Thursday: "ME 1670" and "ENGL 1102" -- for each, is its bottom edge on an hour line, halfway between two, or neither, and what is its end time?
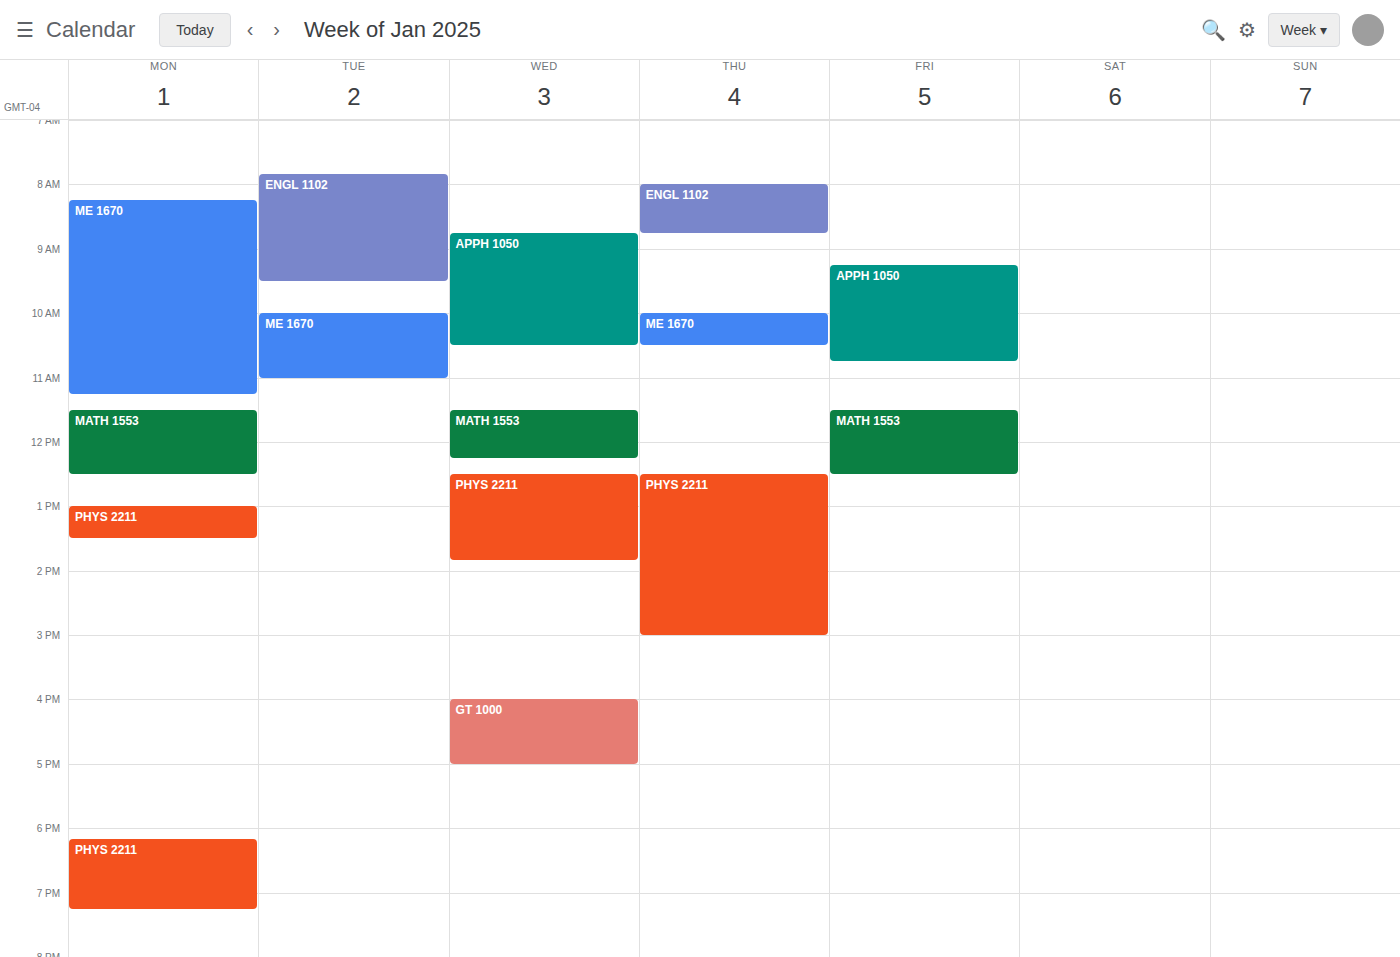
"ME 1670": 10:30 AM, halfway between the 10 AM and 11 AM lines. "ENGL 1102": 8:45 AM, neither: three quarters of the way from the 8 AM line to the 9 AM line.